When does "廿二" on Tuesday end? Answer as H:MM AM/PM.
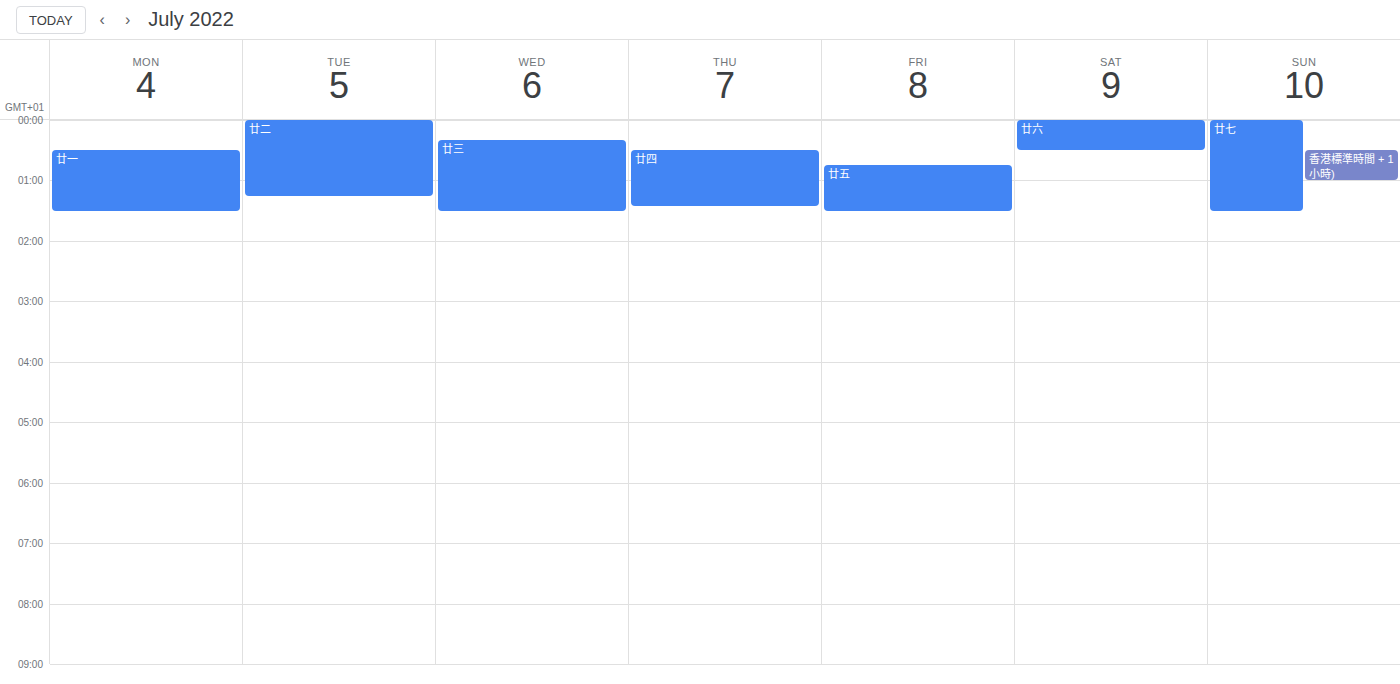
1:15 AM